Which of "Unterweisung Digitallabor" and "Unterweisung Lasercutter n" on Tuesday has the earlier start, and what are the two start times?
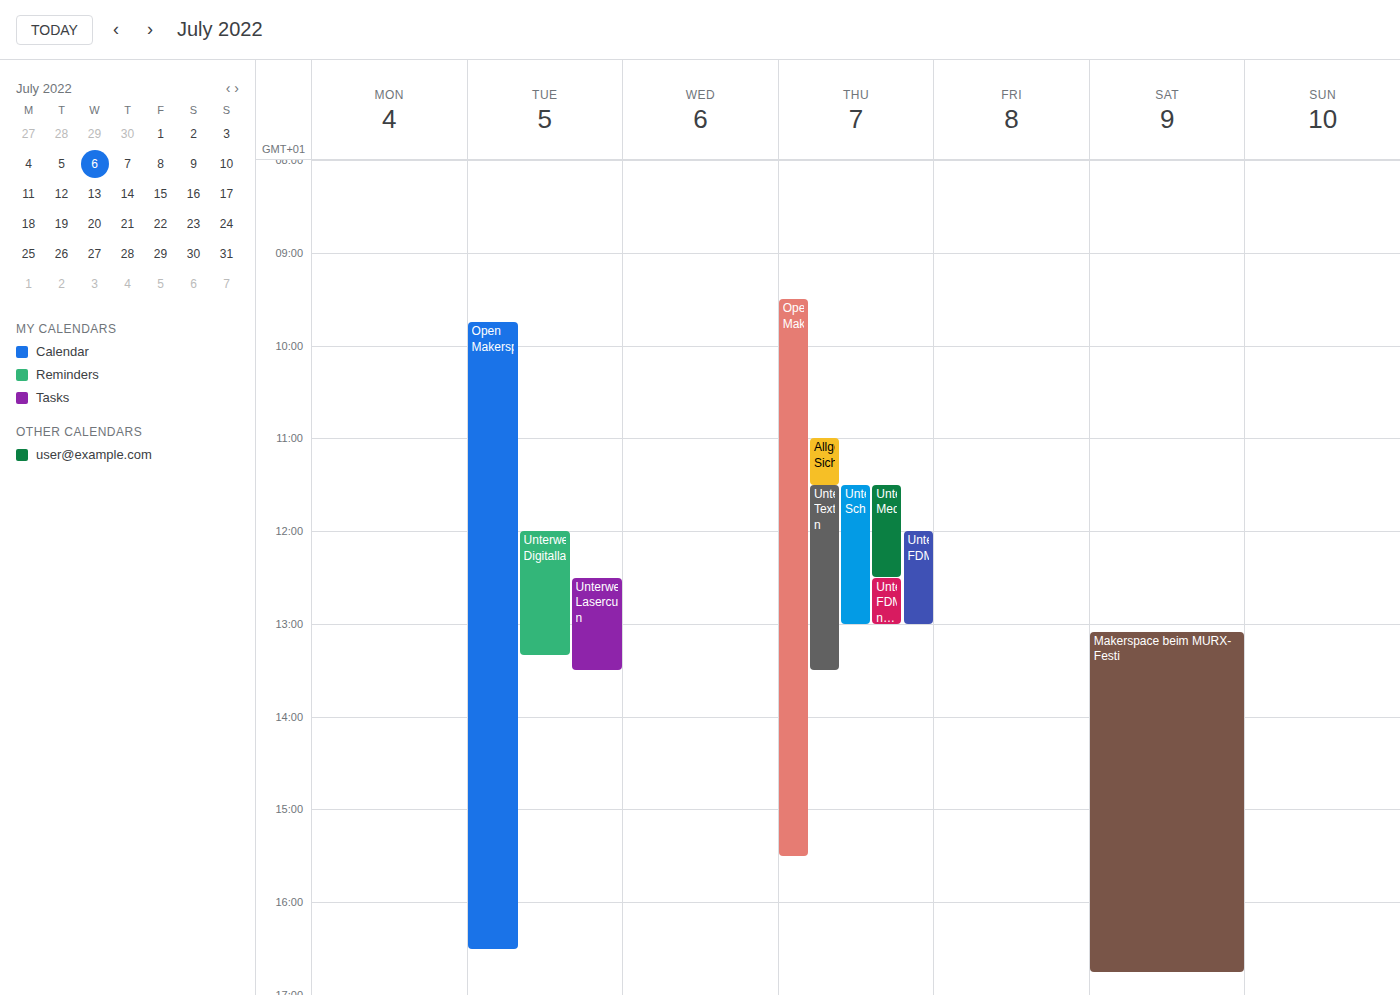
"Unterweisung Digitallabor" 12:00 PM; "Unterweisung Lasercutter n" 12:30 PM.